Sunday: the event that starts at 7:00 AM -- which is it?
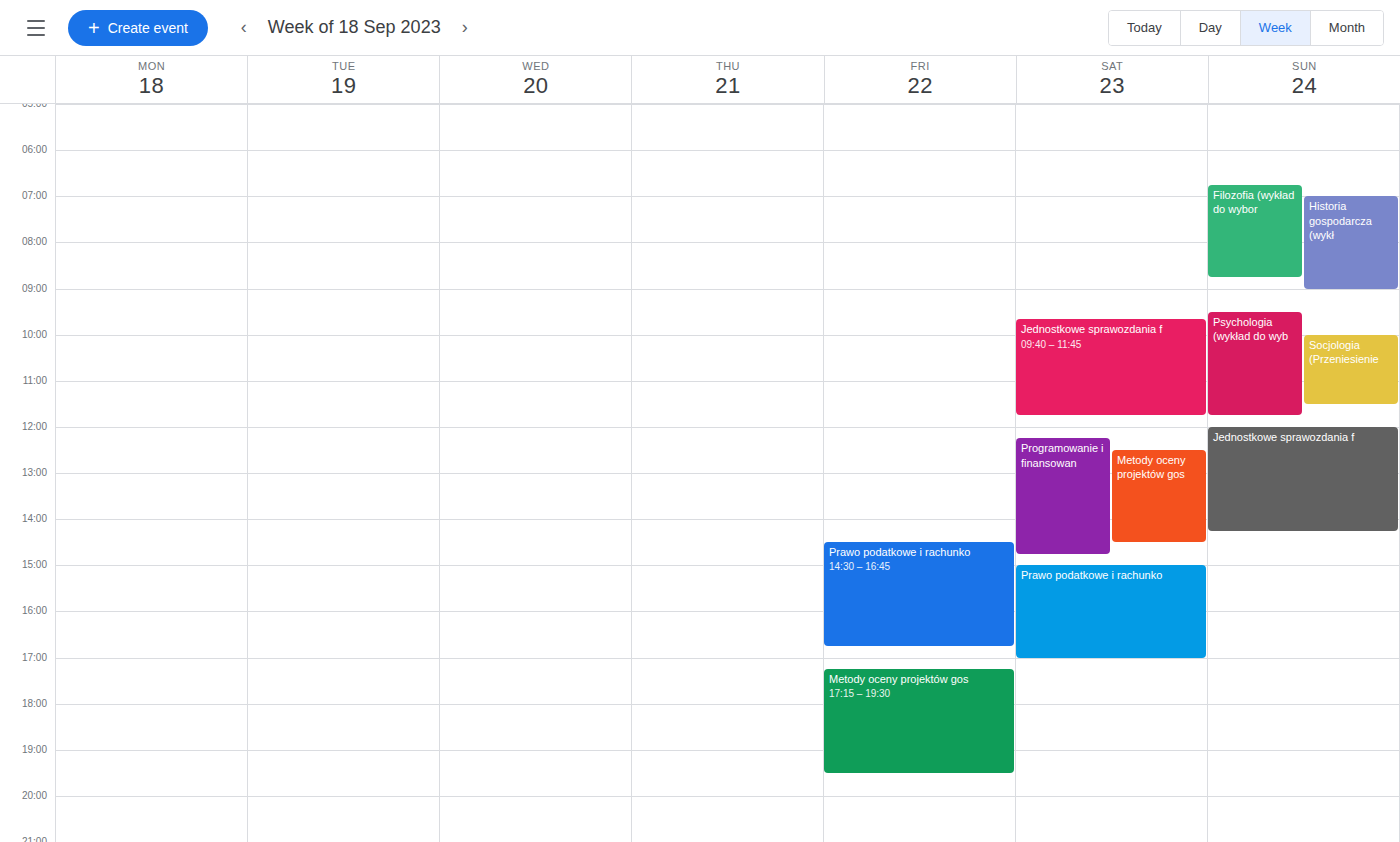
"Historia gospodarcza (wykł"